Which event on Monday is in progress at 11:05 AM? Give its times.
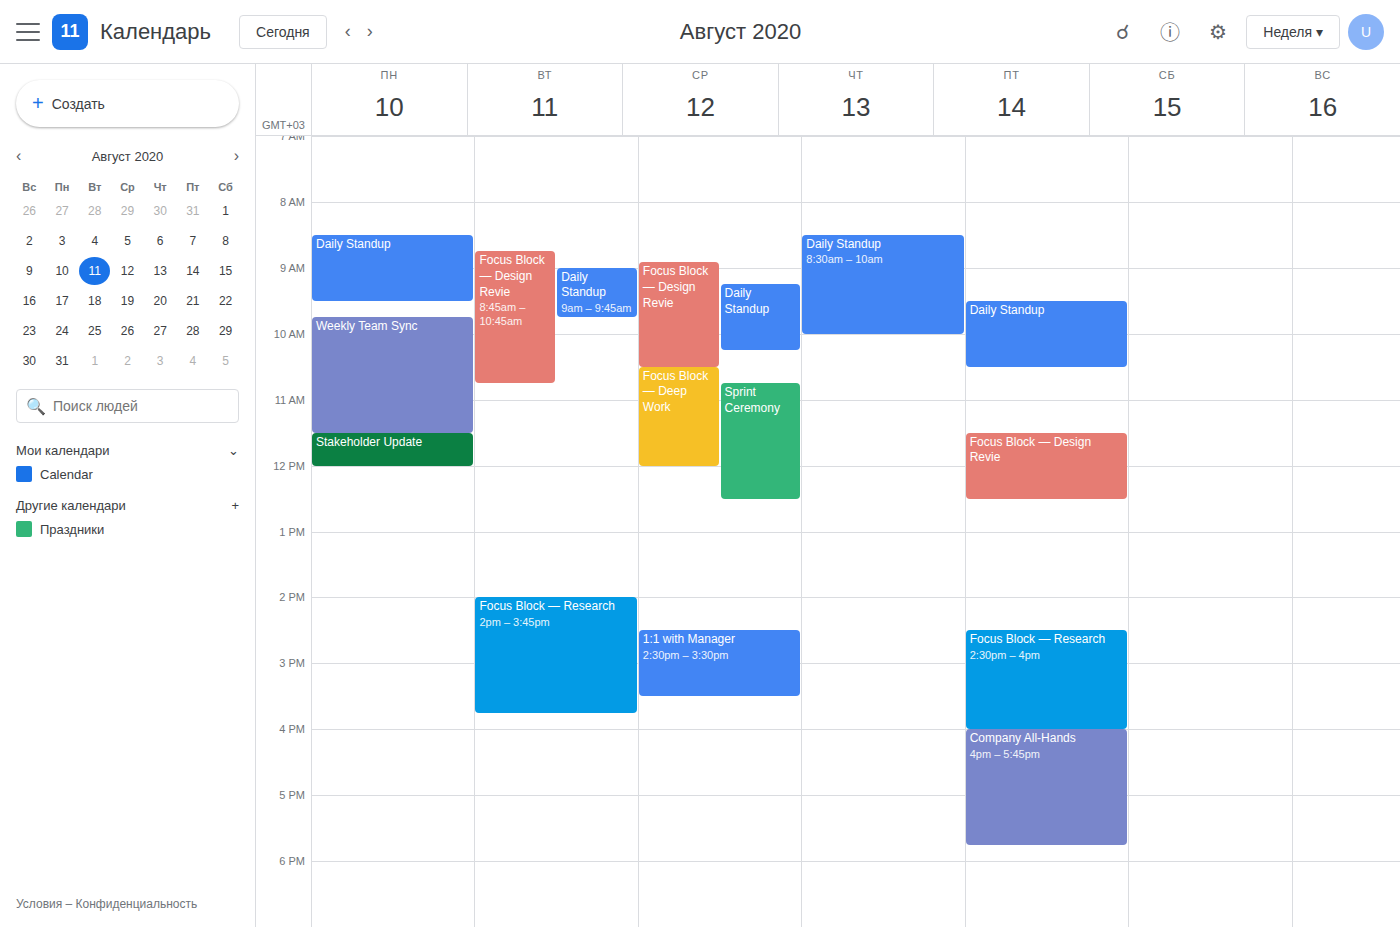
"Weekly Team Sync", 9:45 AM to 11:30 AM